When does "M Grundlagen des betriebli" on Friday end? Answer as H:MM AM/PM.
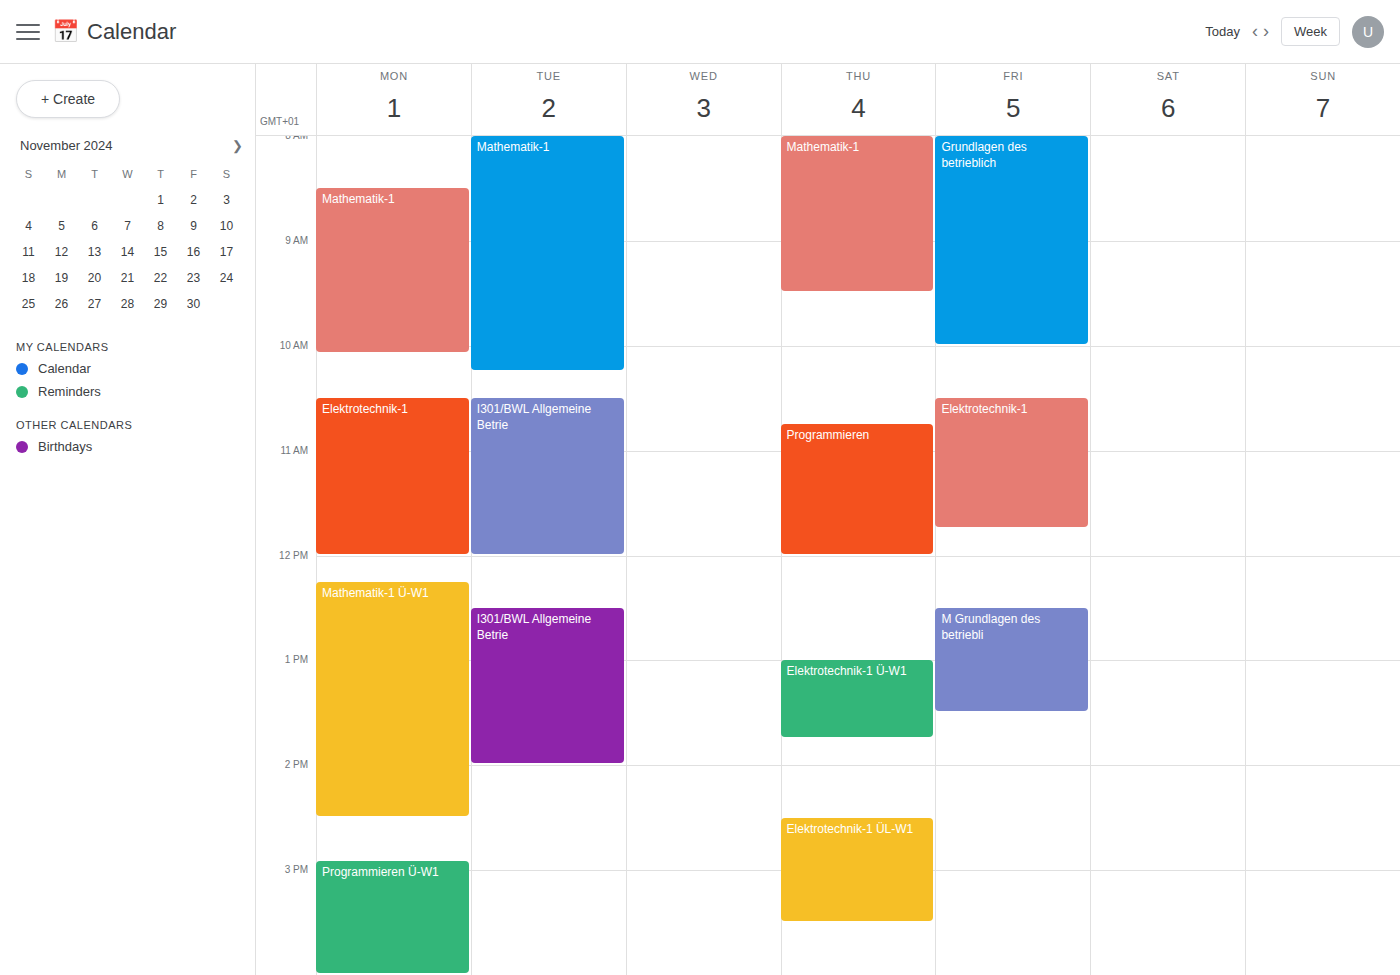
1:30 PM